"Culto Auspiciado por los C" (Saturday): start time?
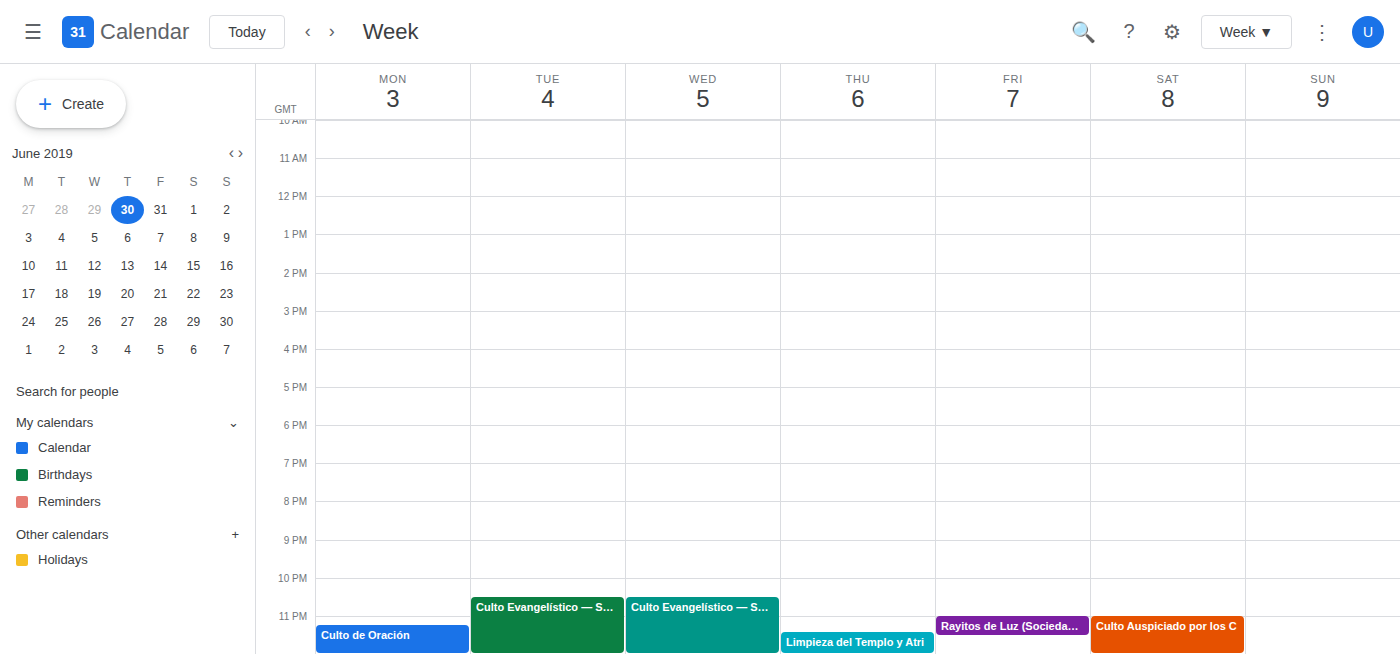
23:00